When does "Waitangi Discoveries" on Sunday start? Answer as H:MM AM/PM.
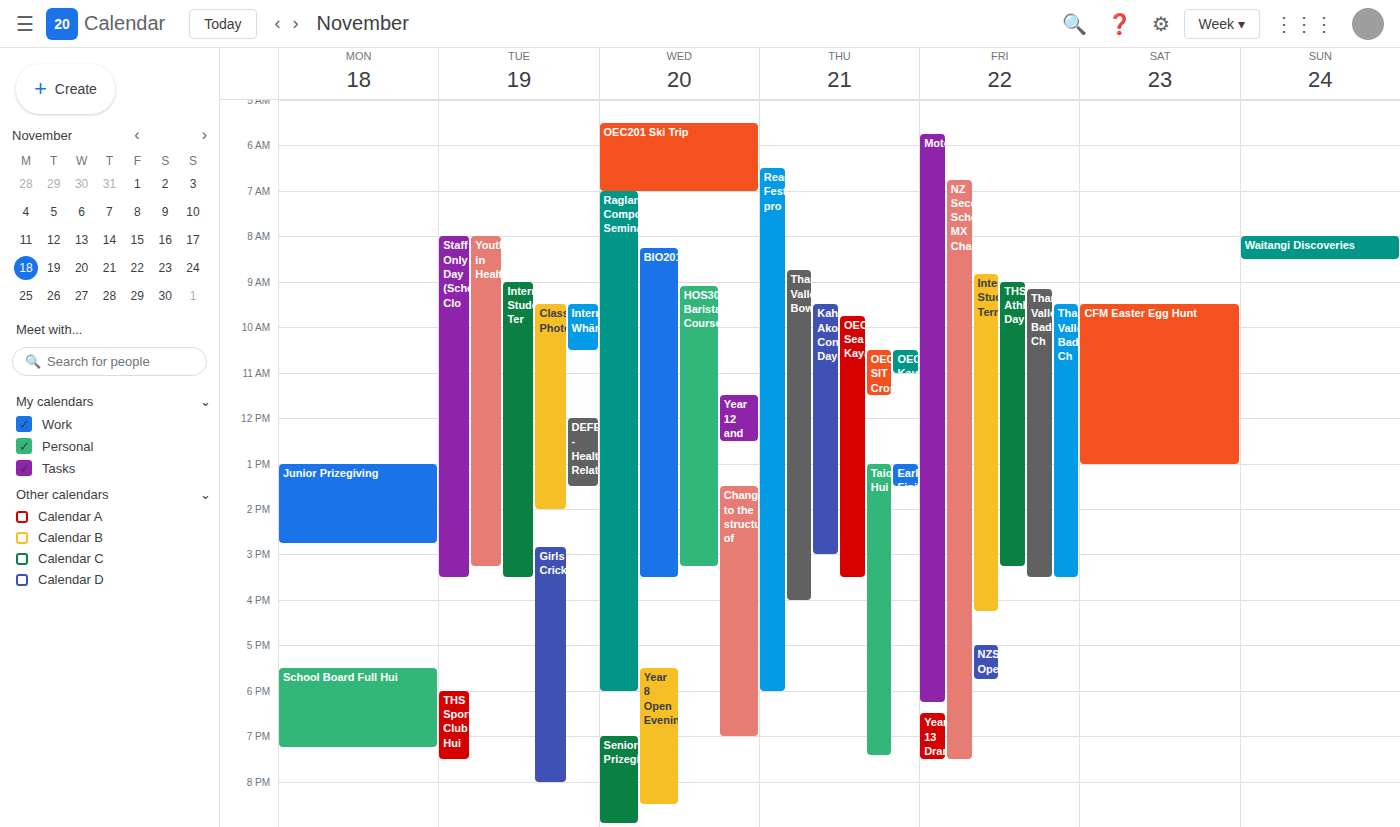
8:00 AM